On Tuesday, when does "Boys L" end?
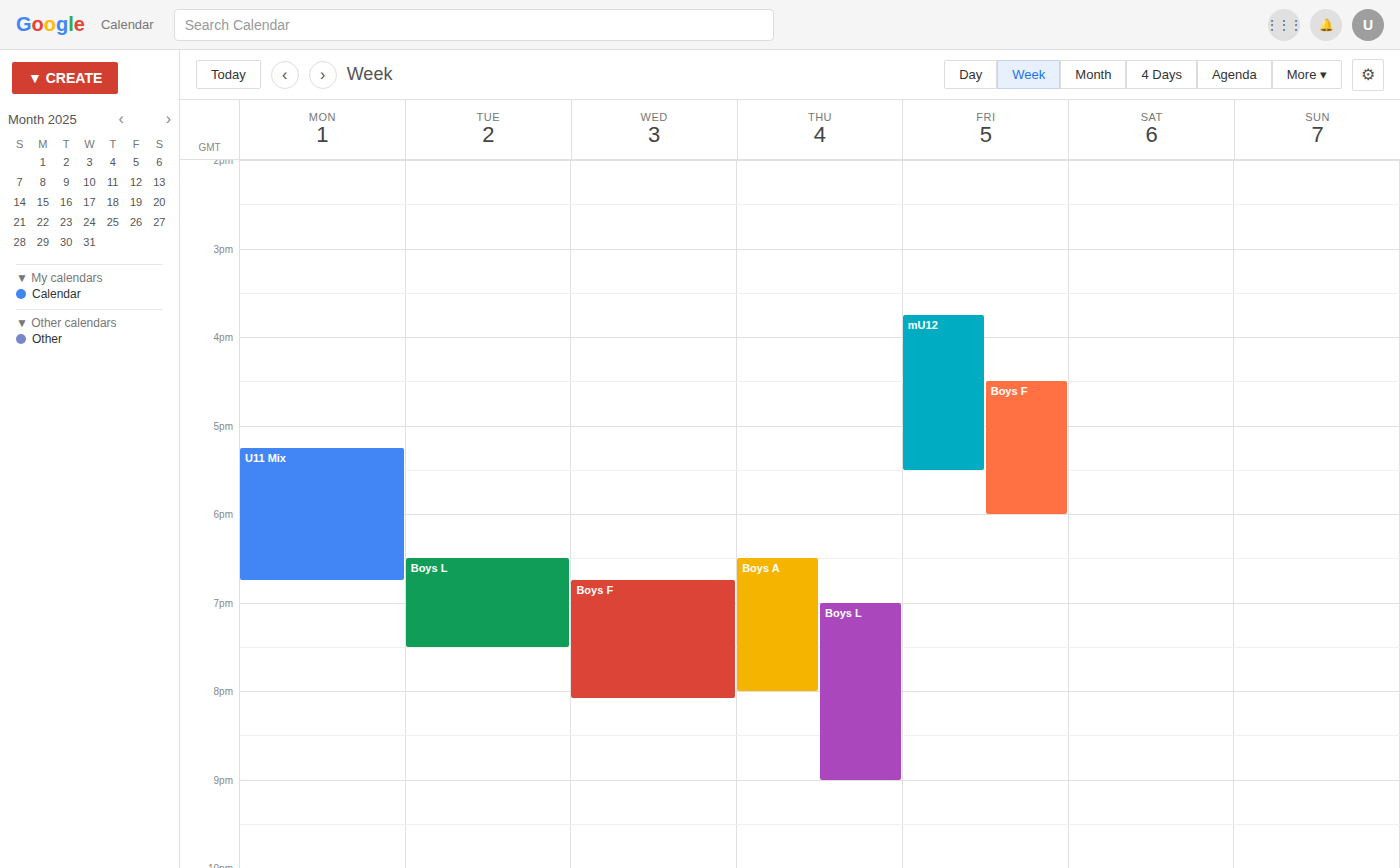
19:30